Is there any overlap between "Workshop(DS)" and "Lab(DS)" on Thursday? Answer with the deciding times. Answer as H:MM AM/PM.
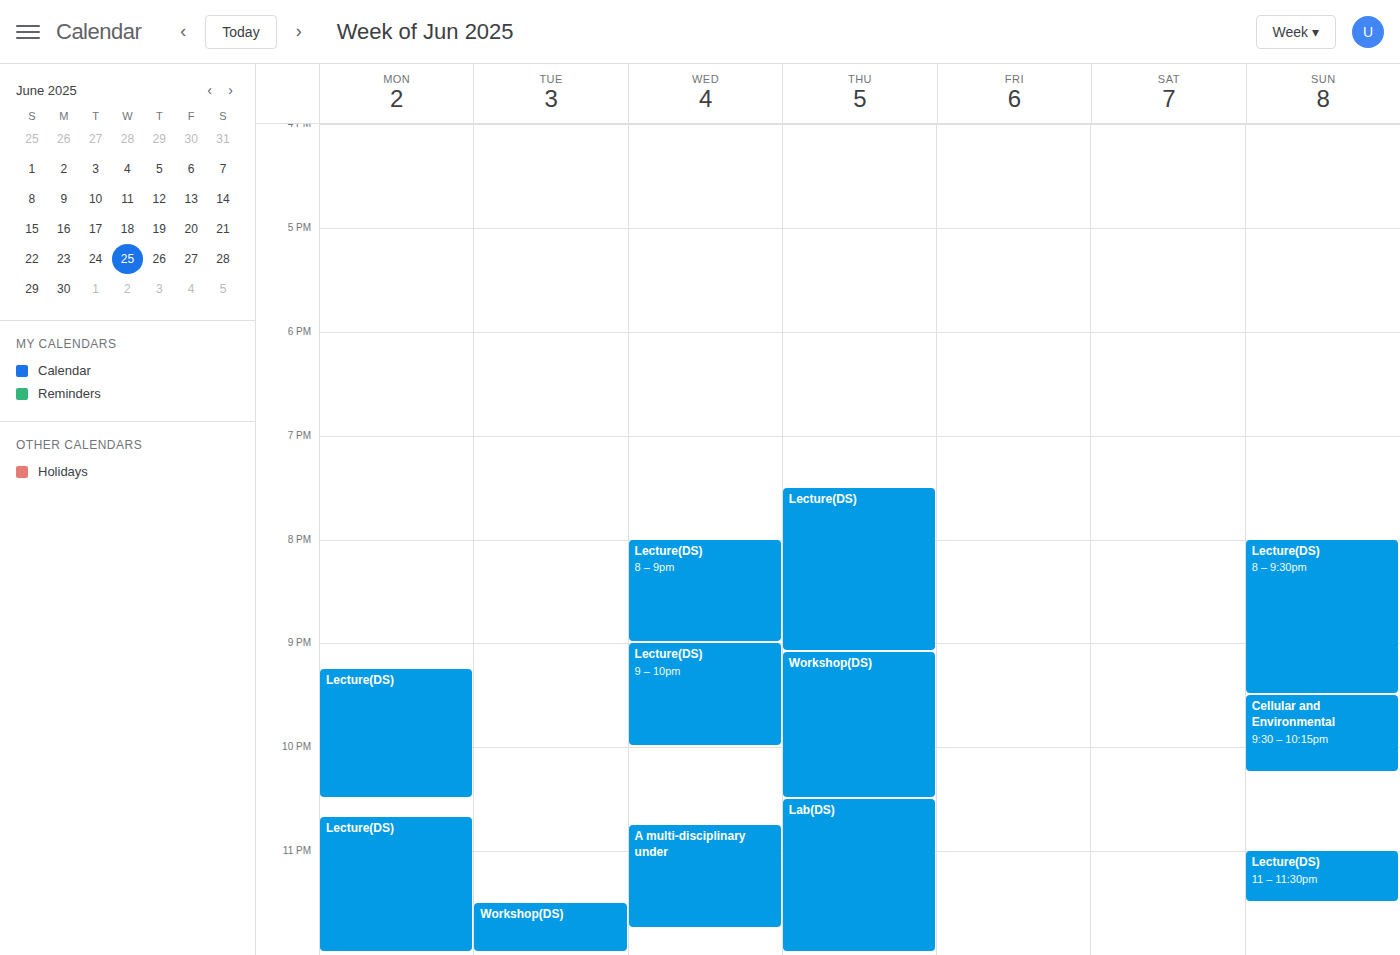
"Workshop(DS)" ends at 10:30 PM, exactly when "Lab(DS)" starts -- they touch but do not overlap.